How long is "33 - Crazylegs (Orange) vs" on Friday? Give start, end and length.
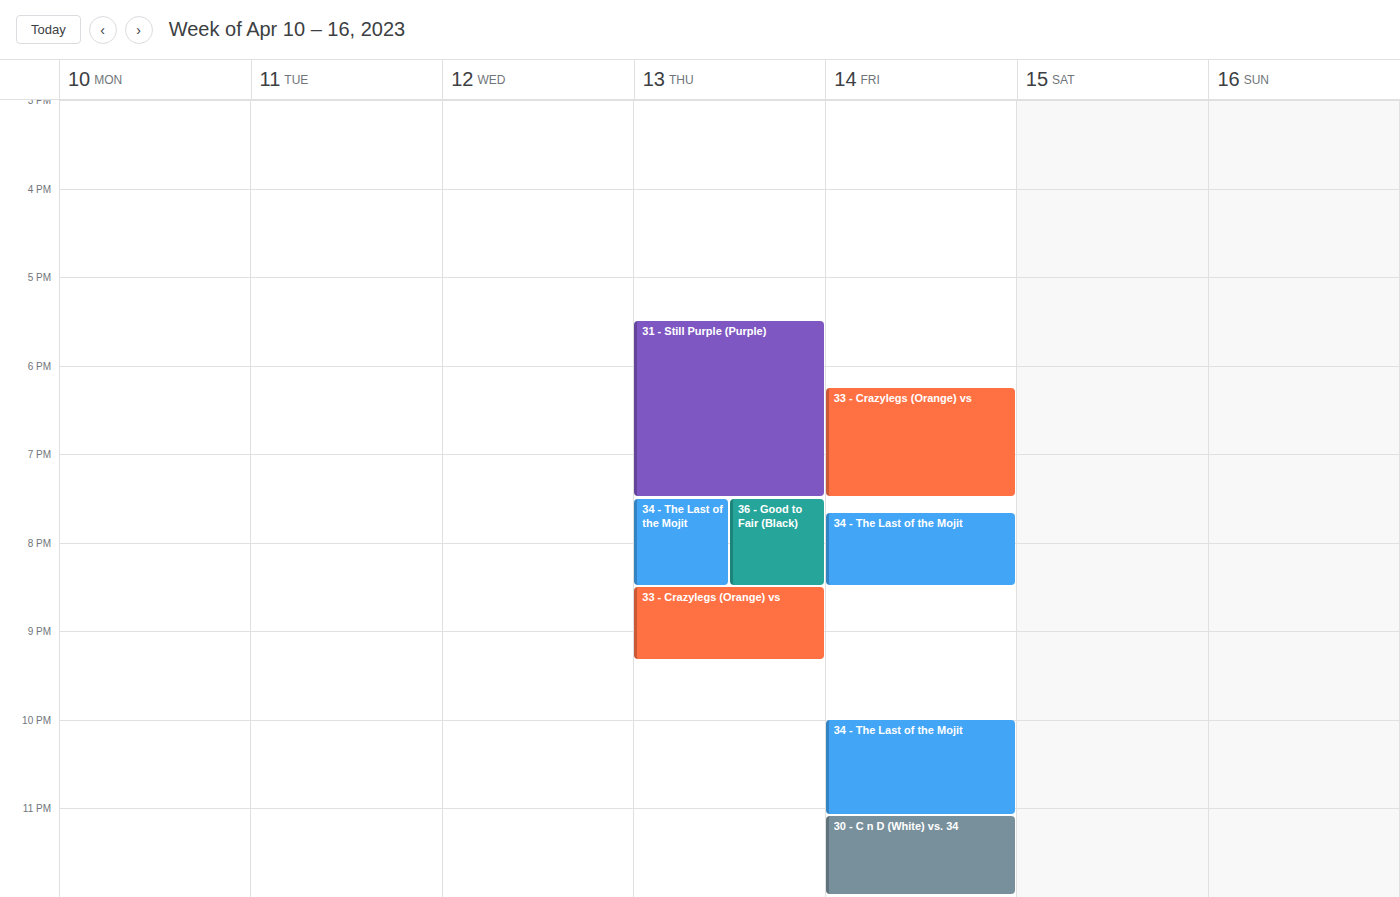
6:15 PM to 7:30 PM, 1 hour 15 minutes